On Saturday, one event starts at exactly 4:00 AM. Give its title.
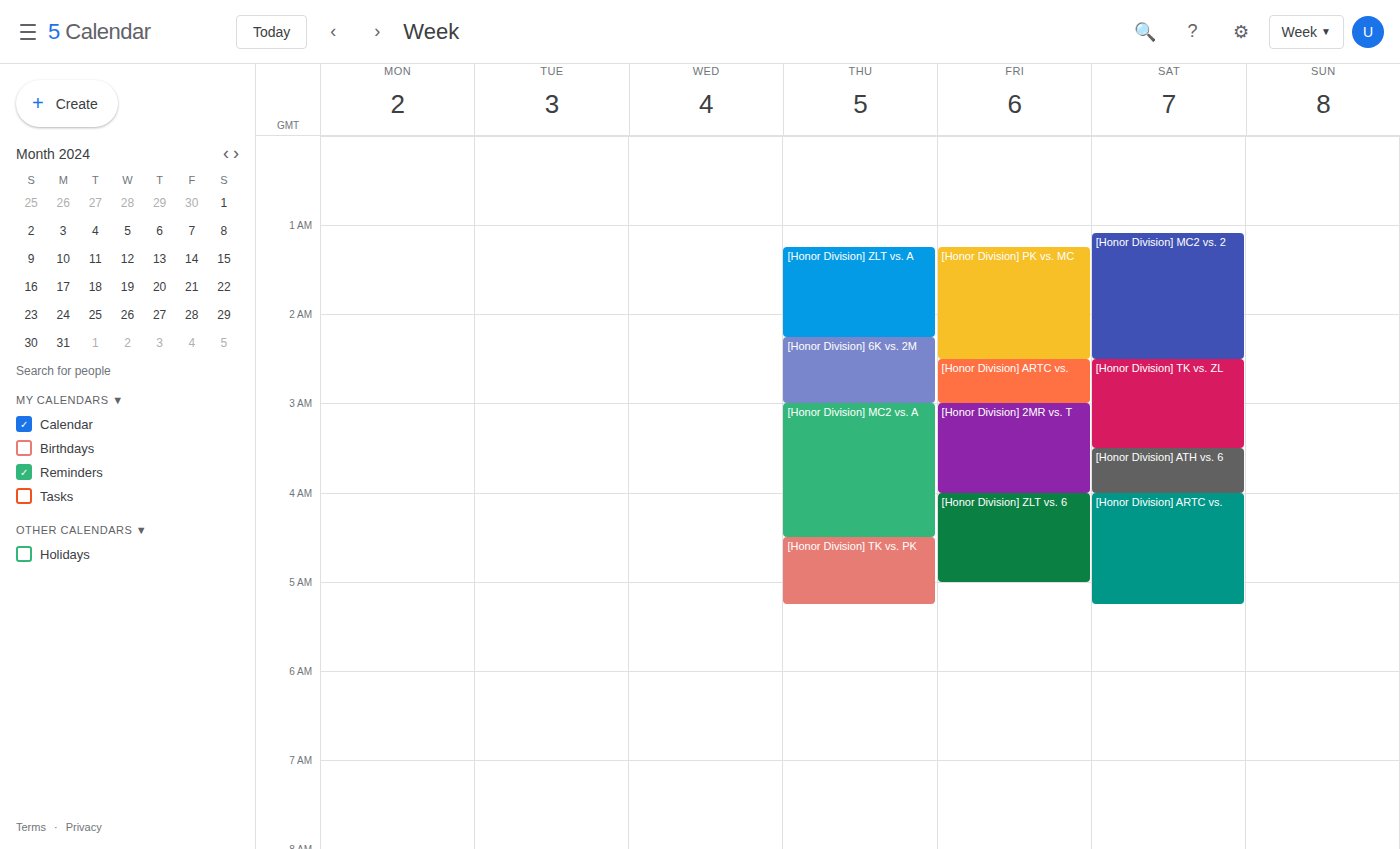
"[Honor Division] ARTC vs."